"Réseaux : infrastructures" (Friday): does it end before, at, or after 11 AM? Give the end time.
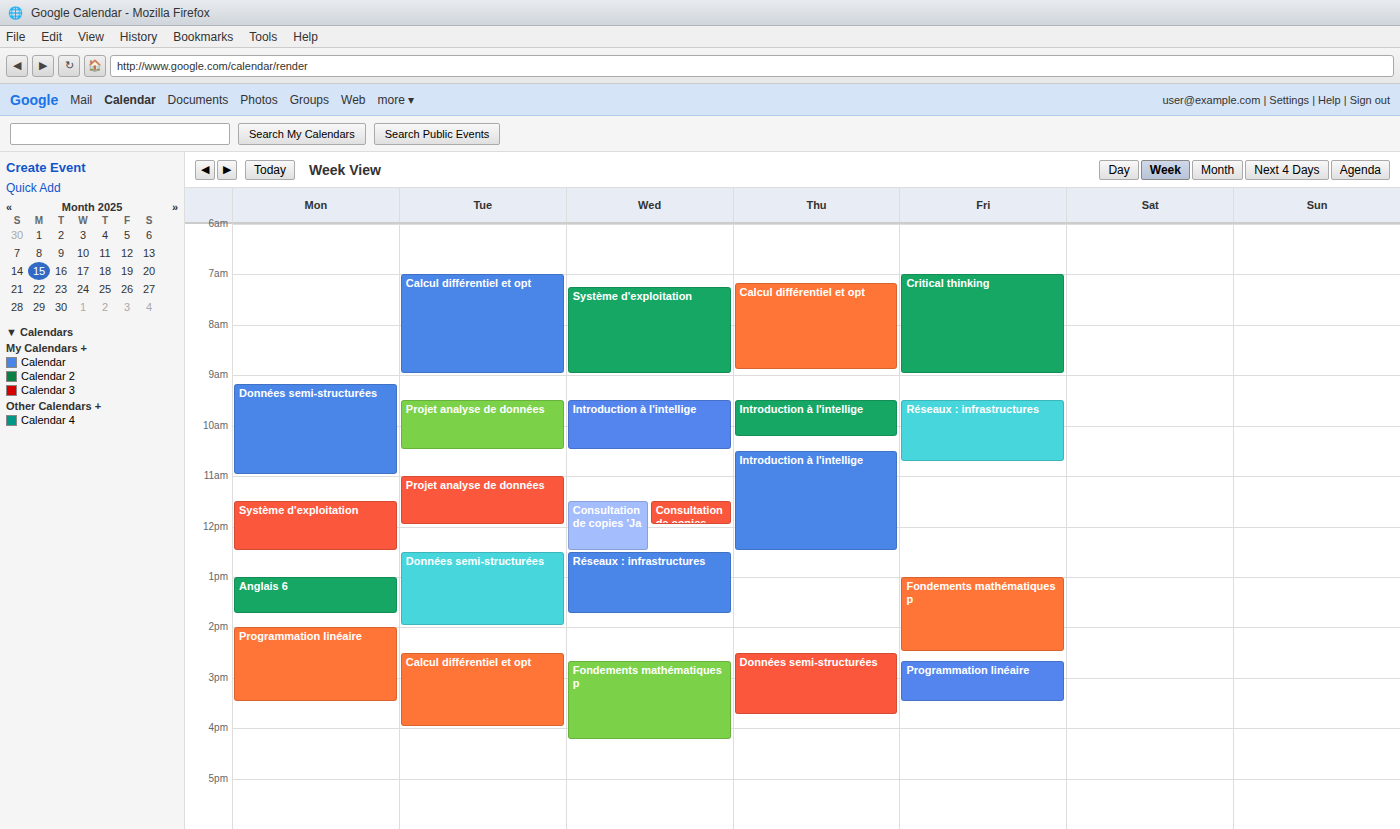
10:45 AM -- before 11 AM, 15 minutes above the 11 AM line.